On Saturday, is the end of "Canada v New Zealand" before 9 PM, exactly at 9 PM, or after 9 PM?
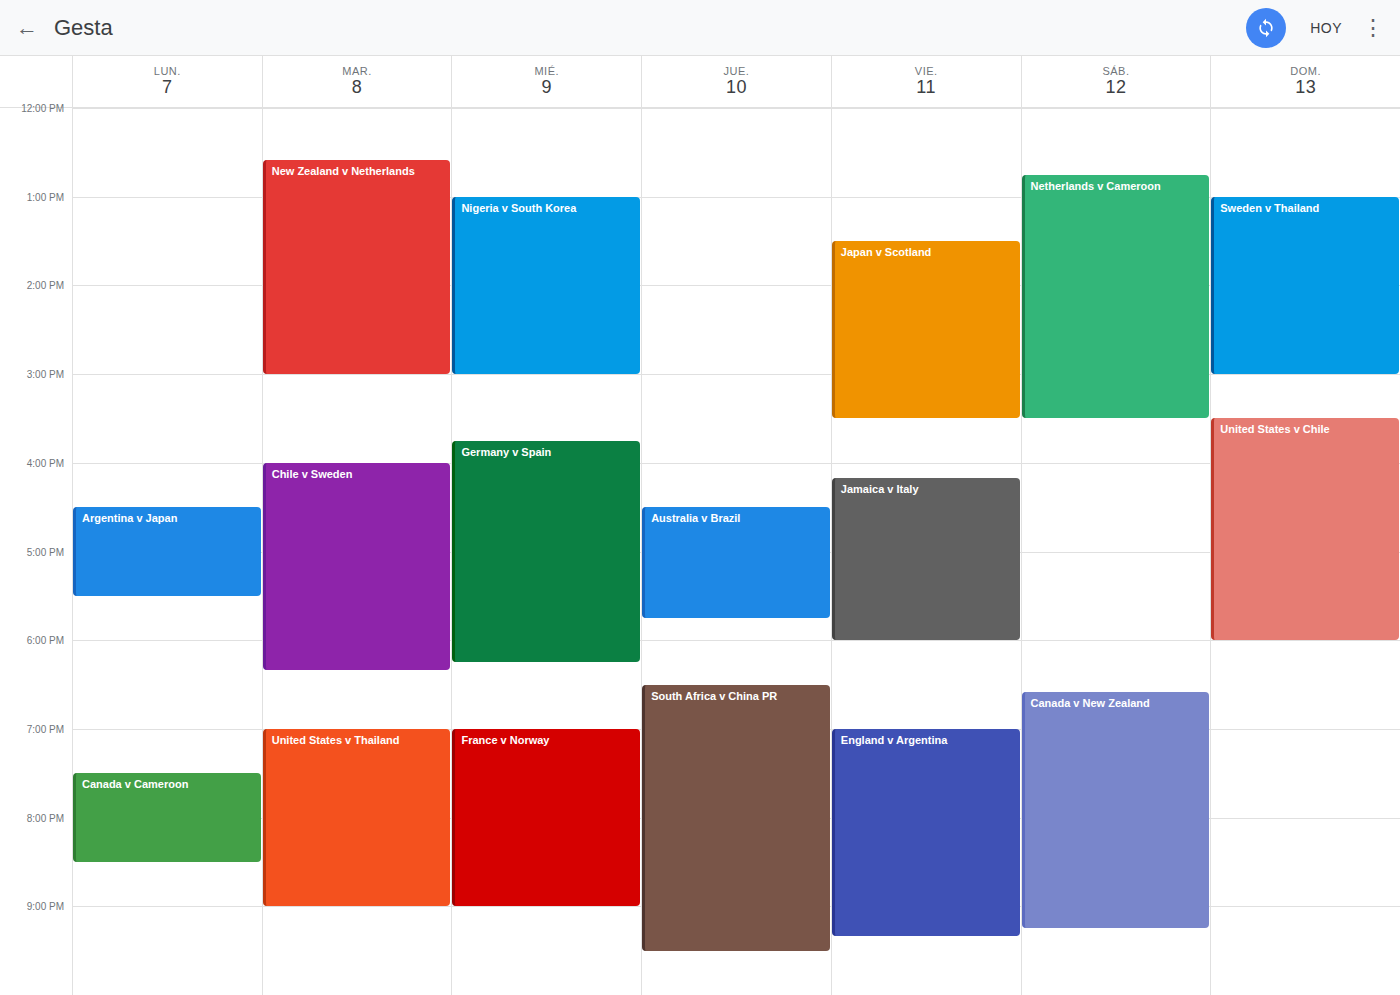
9:15 PM -- after 9 PM, 15 minutes below the 9 PM line.